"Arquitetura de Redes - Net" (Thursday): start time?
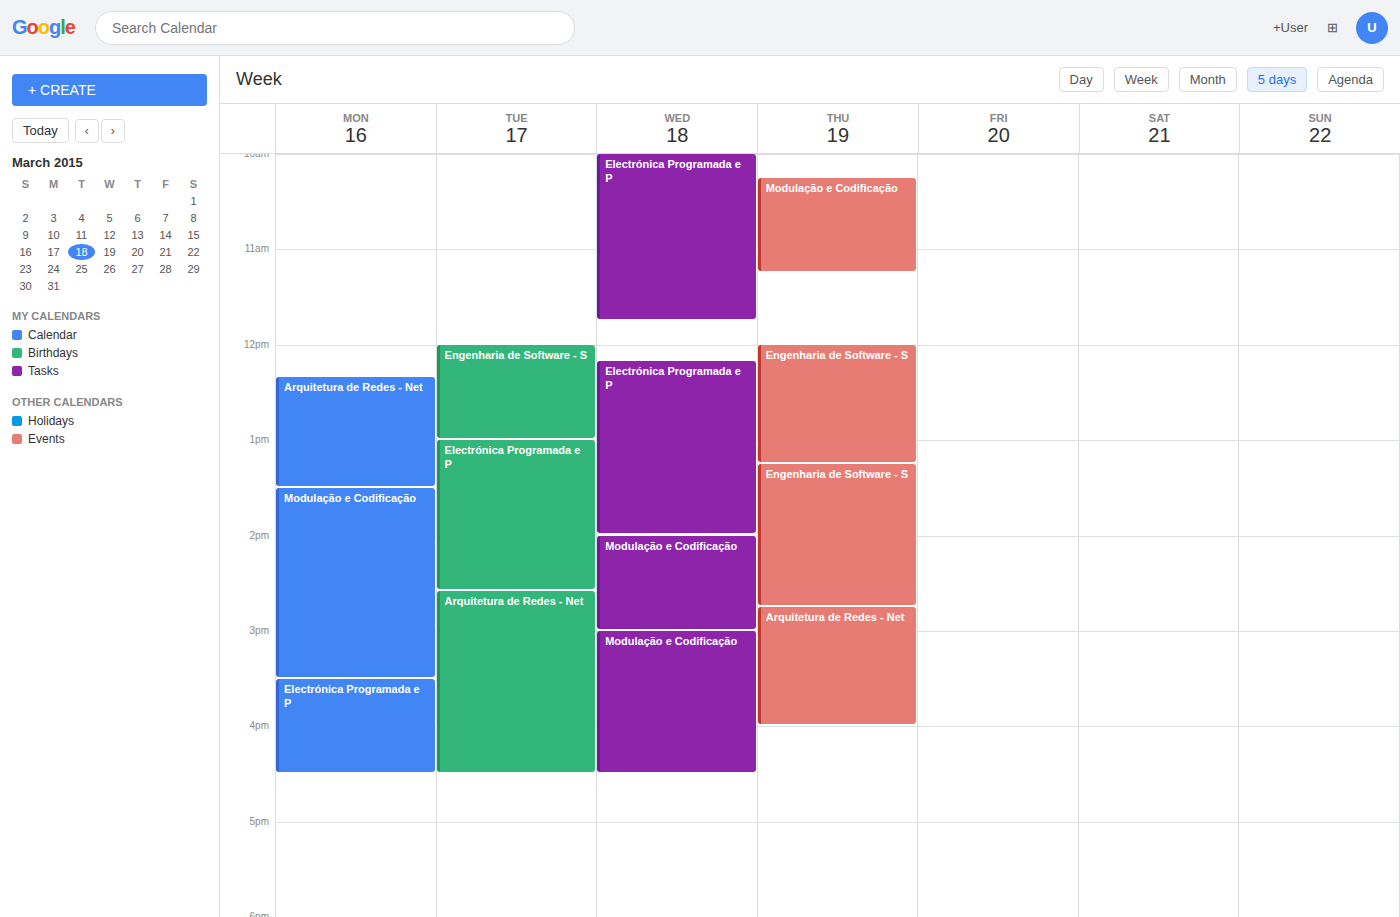
2:45 PM